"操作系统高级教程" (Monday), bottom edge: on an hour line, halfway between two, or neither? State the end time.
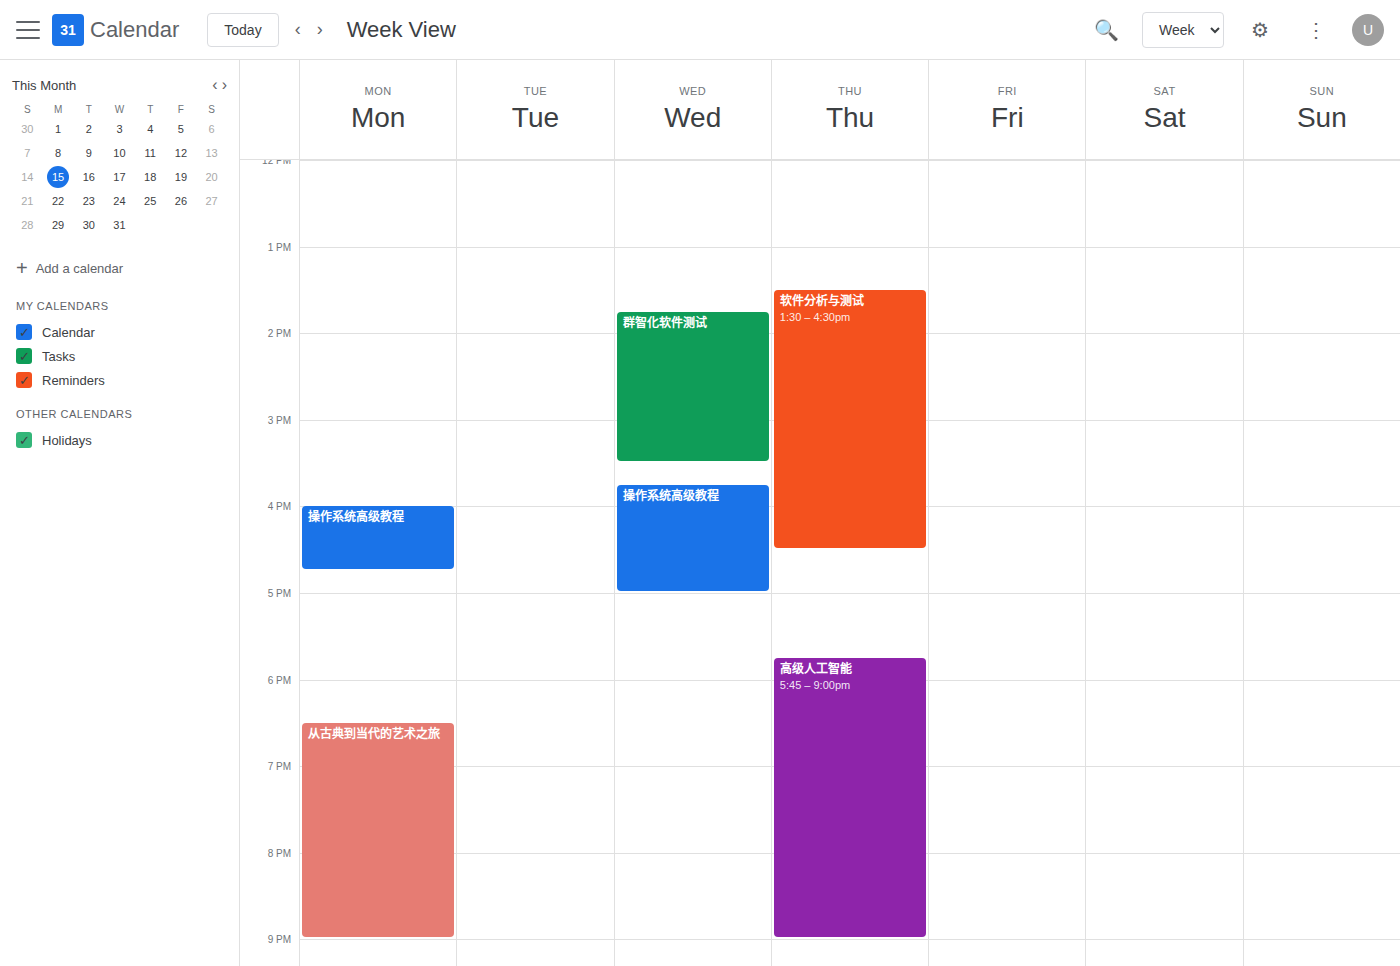
4:45 PM -- neither: three quarters of the way from the 4 PM line to the 5 PM line.